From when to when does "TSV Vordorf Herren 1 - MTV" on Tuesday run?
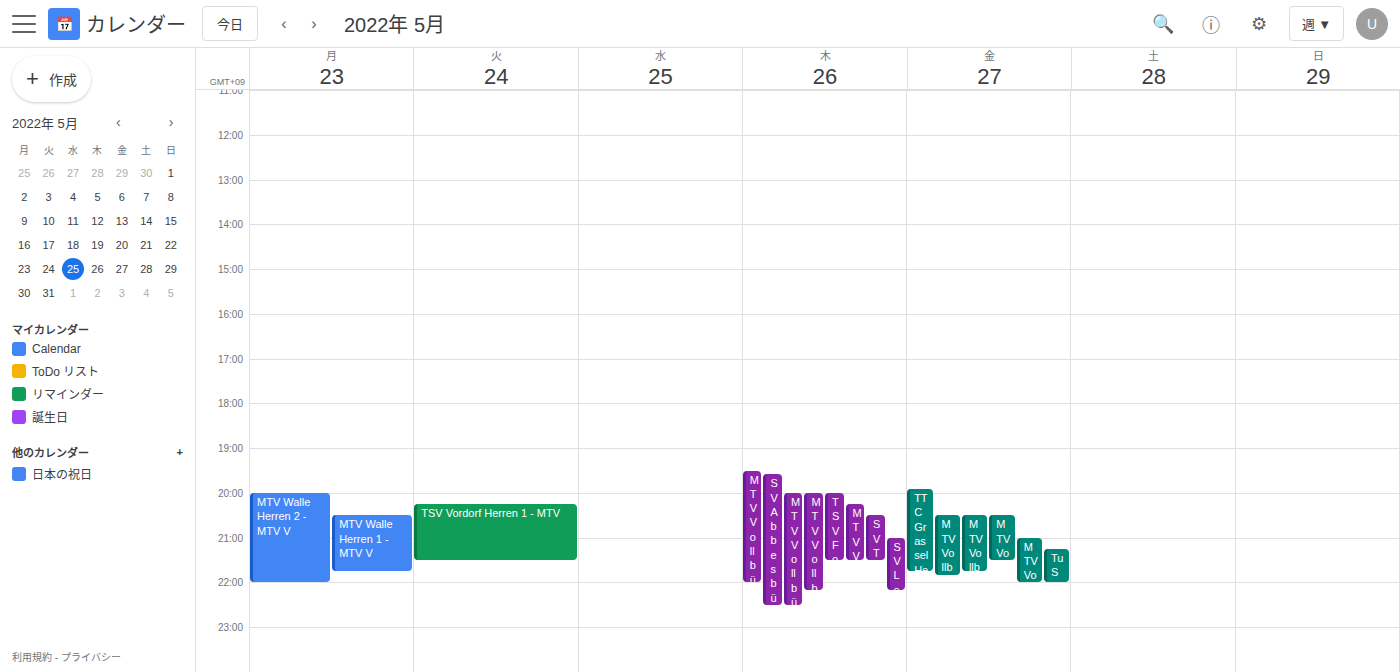
20:15 to 21:30